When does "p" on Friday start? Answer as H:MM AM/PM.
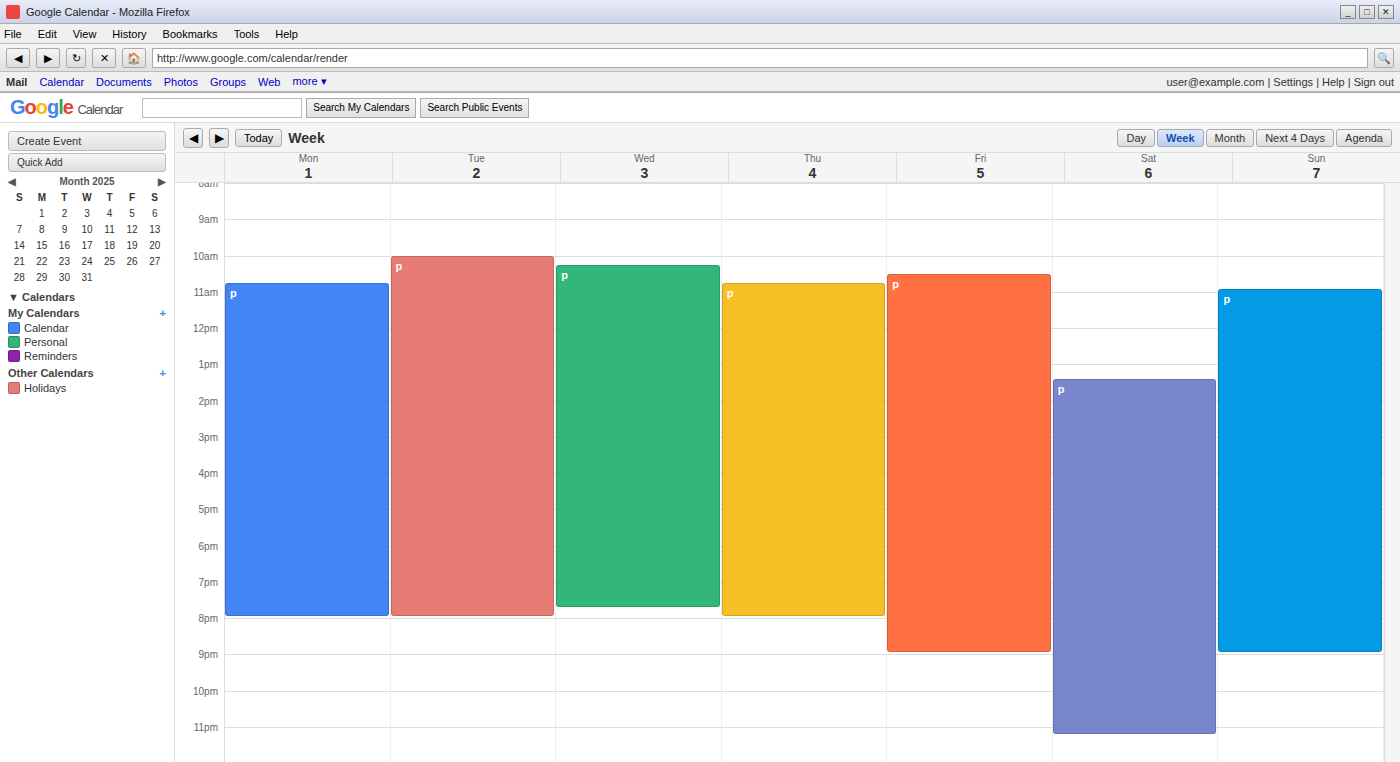
10:30 AM